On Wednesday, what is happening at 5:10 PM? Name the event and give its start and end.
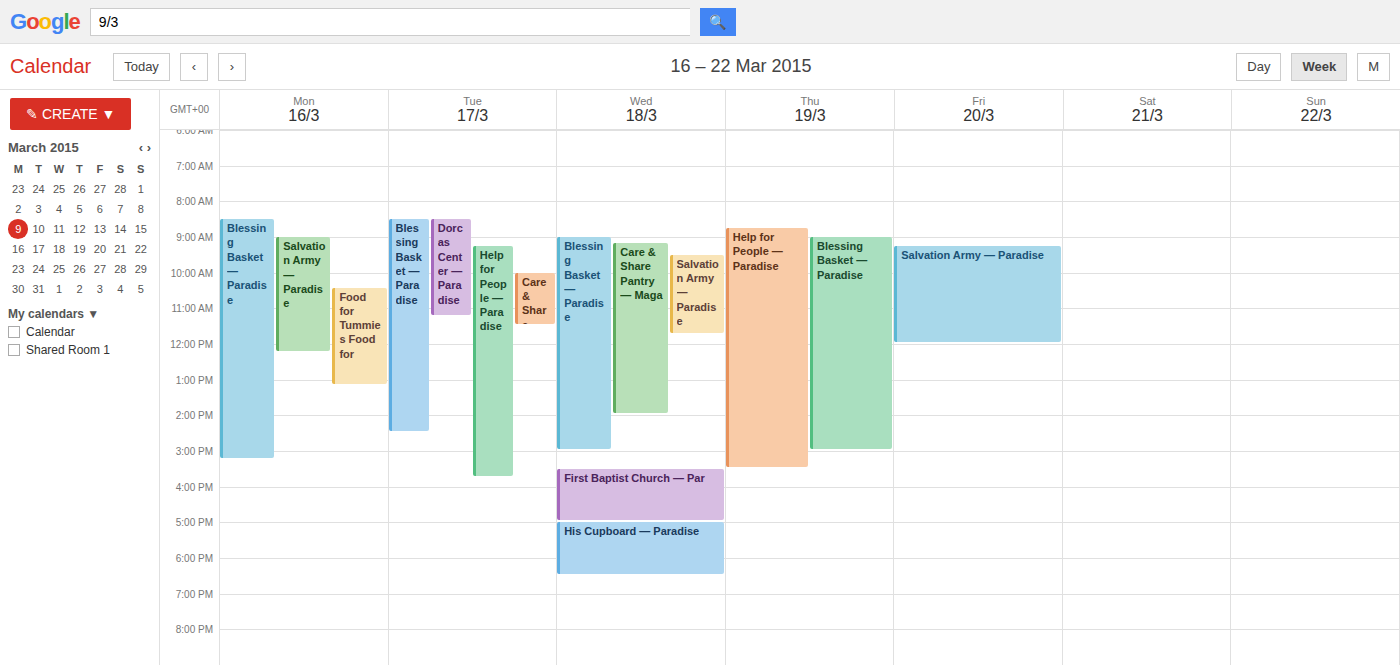
"His Cupboard — Paradise", 5:00 PM to 6:30 PM